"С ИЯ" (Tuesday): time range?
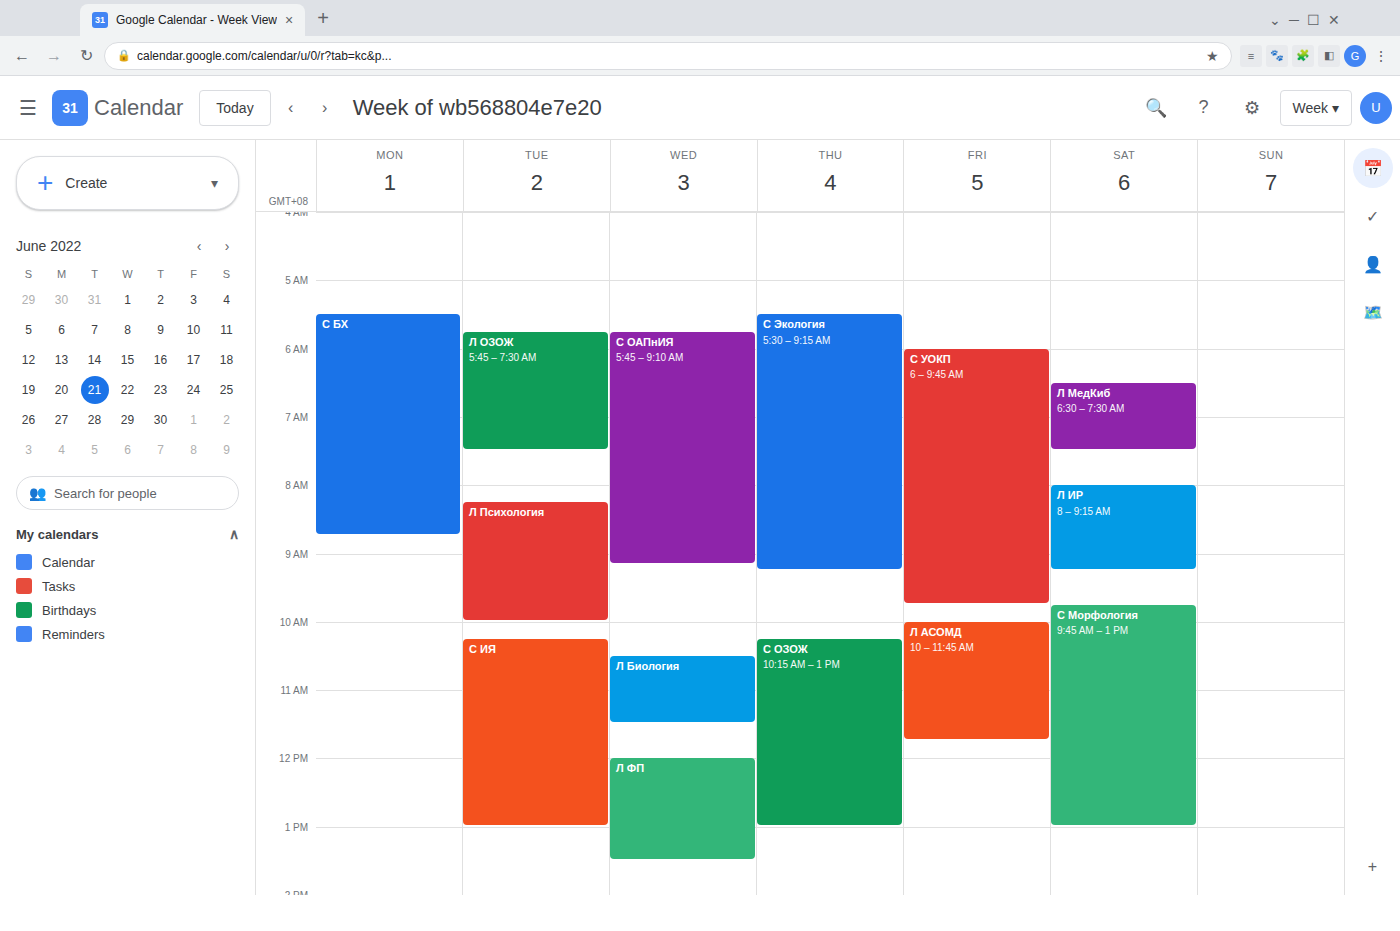
10:15 AM to 1:00 PM